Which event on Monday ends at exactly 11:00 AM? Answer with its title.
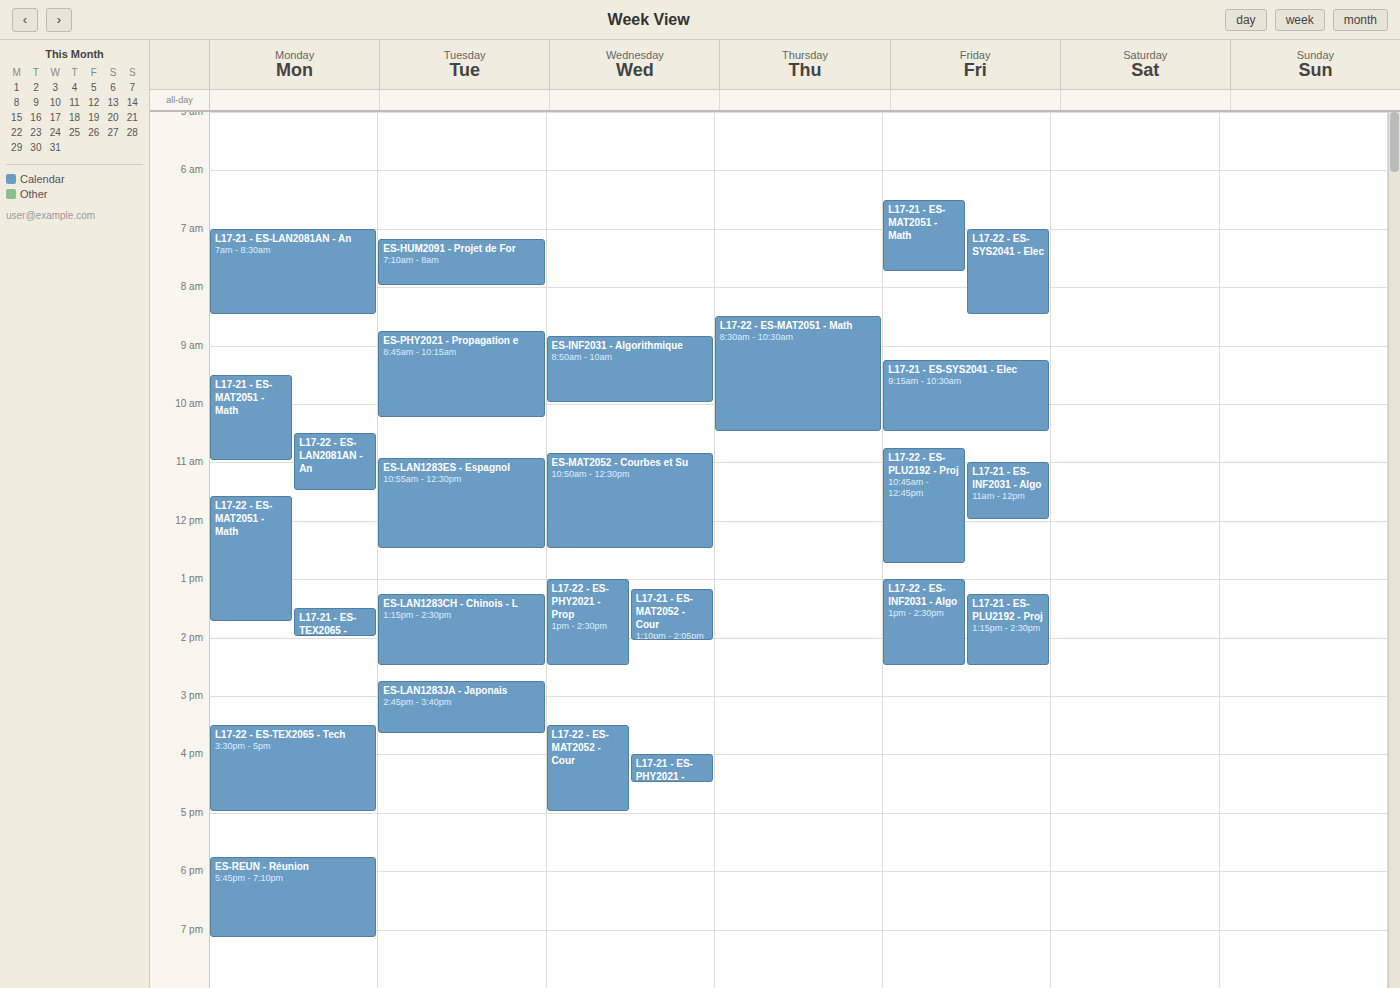
"L17-21 - ES-MAT2051 - Math"